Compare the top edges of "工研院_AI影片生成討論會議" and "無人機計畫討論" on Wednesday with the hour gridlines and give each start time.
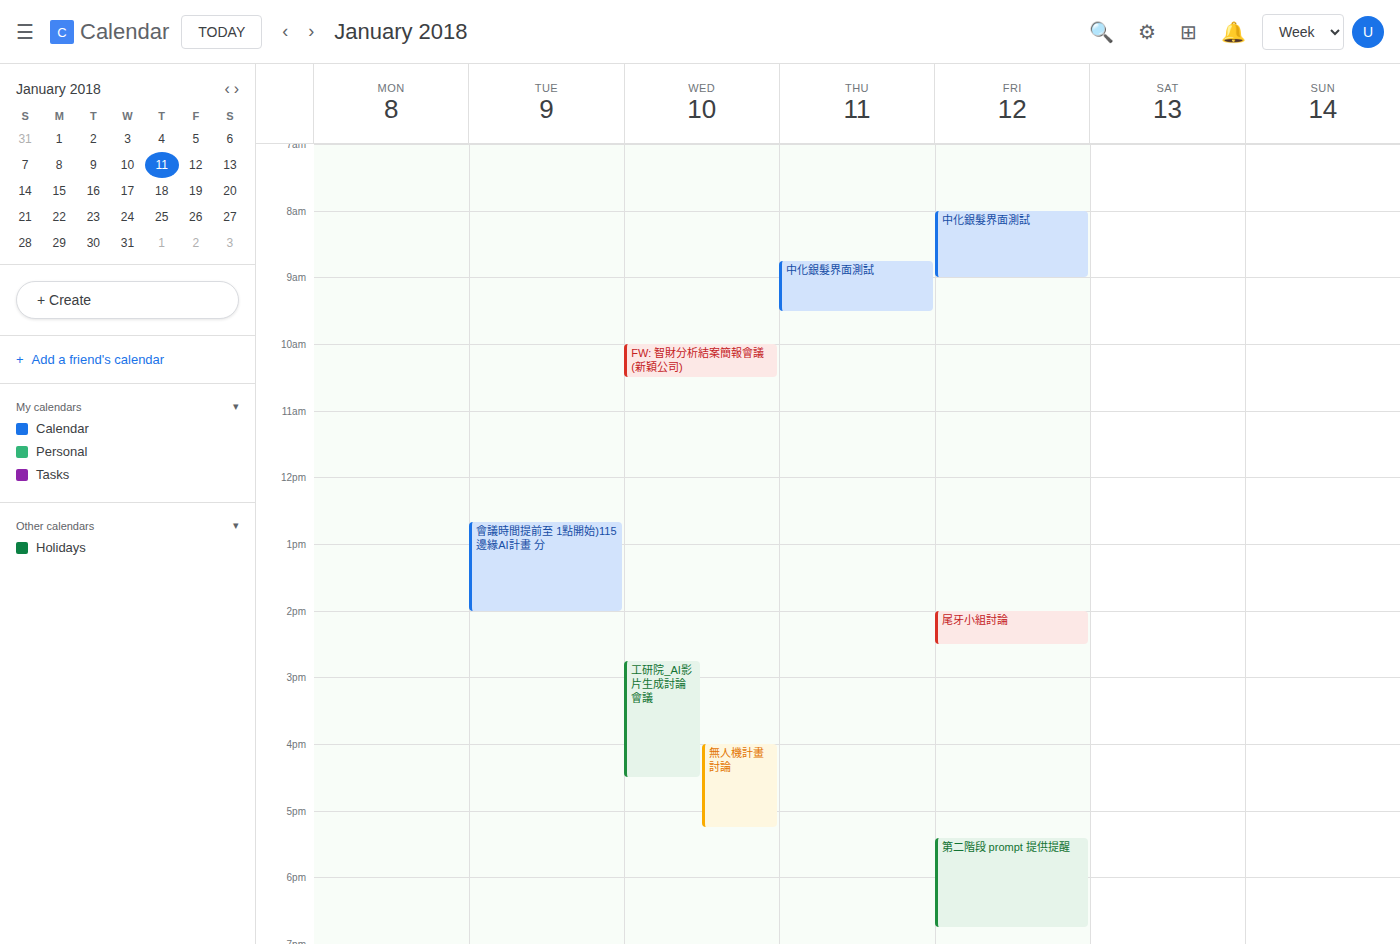
"工研院_AI影片生成討論會議": 2:45 PM, neither: three quarters of the way from the 2 PM line to the 3 PM line. "無人機計畫討論": 4:00 PM, exactly on the 4 PM line.